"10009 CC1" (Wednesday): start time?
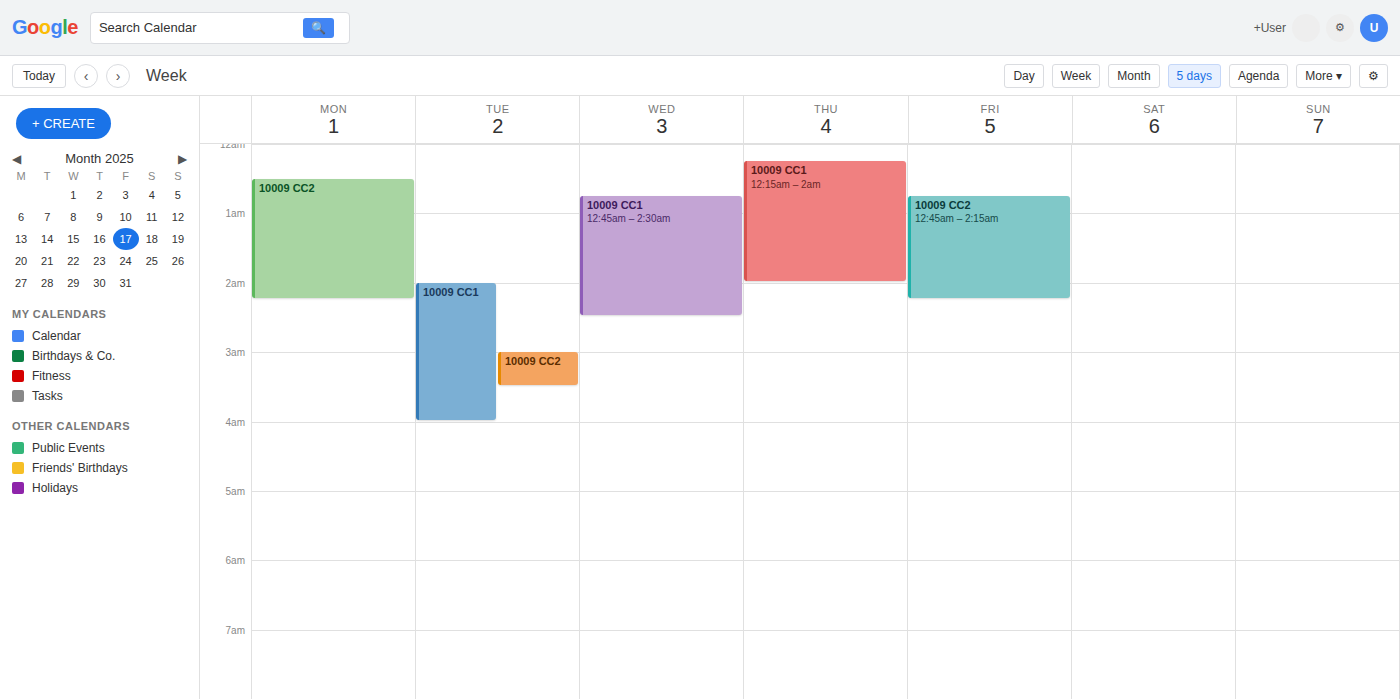
12:45 AM